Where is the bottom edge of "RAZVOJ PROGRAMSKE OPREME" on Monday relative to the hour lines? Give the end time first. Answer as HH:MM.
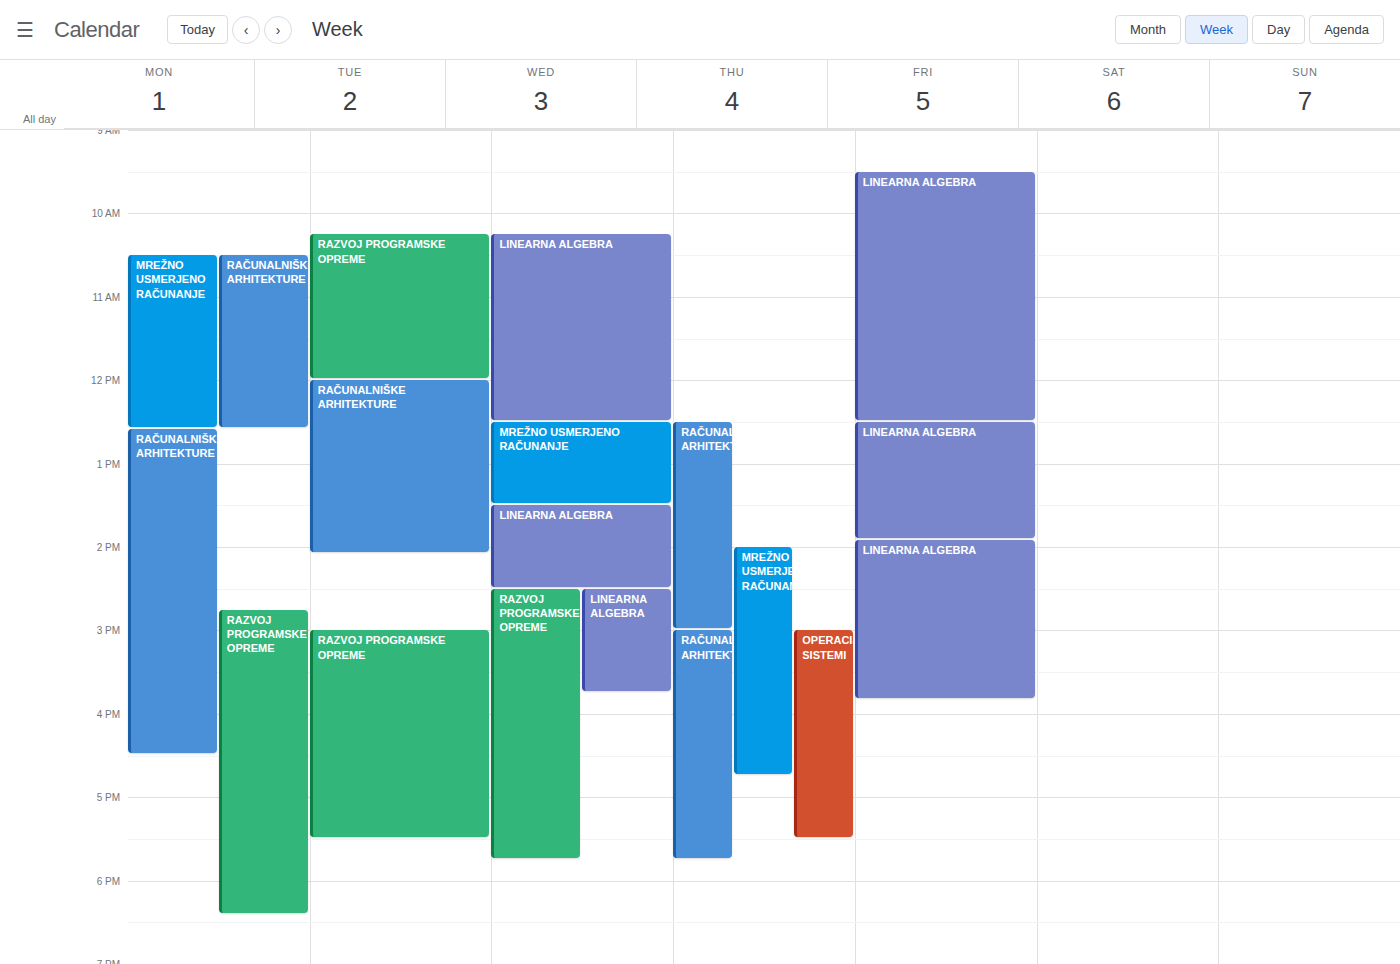
18:25 -- neither: 25 minutes below the 18:00 line and 35 minutes above the 19:00 line.